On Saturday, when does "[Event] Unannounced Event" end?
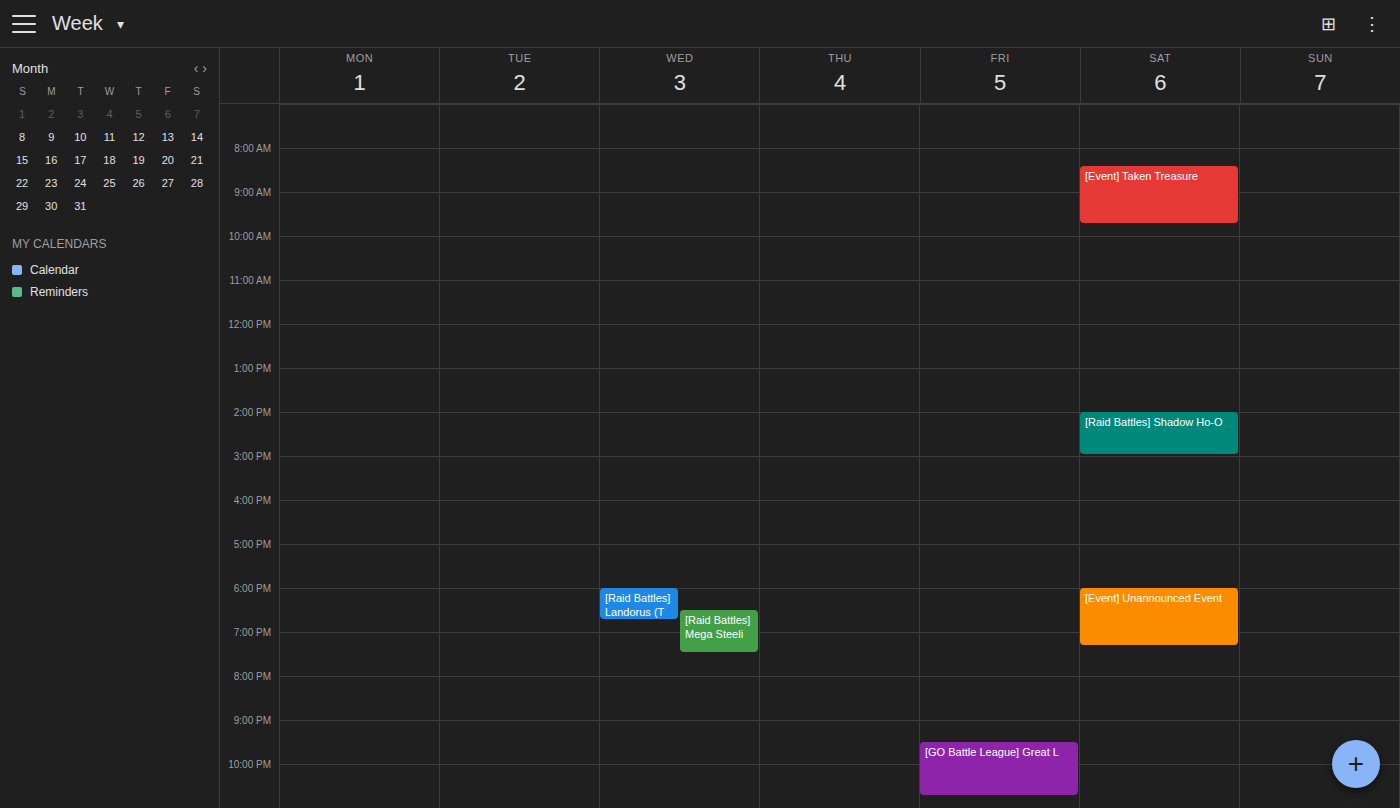
7:20 PM